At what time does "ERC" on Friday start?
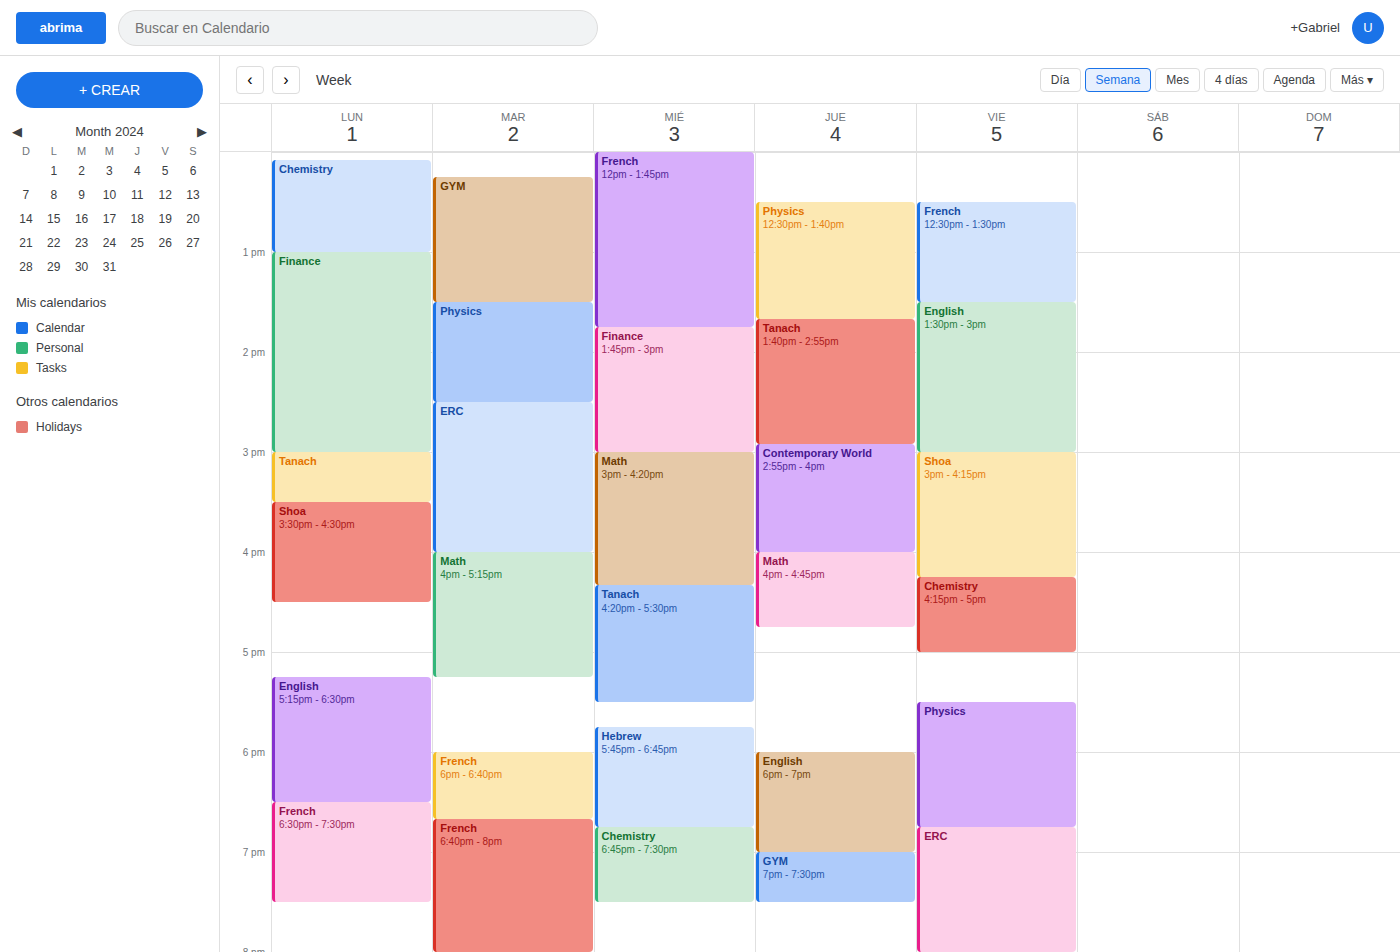
6:45 PM